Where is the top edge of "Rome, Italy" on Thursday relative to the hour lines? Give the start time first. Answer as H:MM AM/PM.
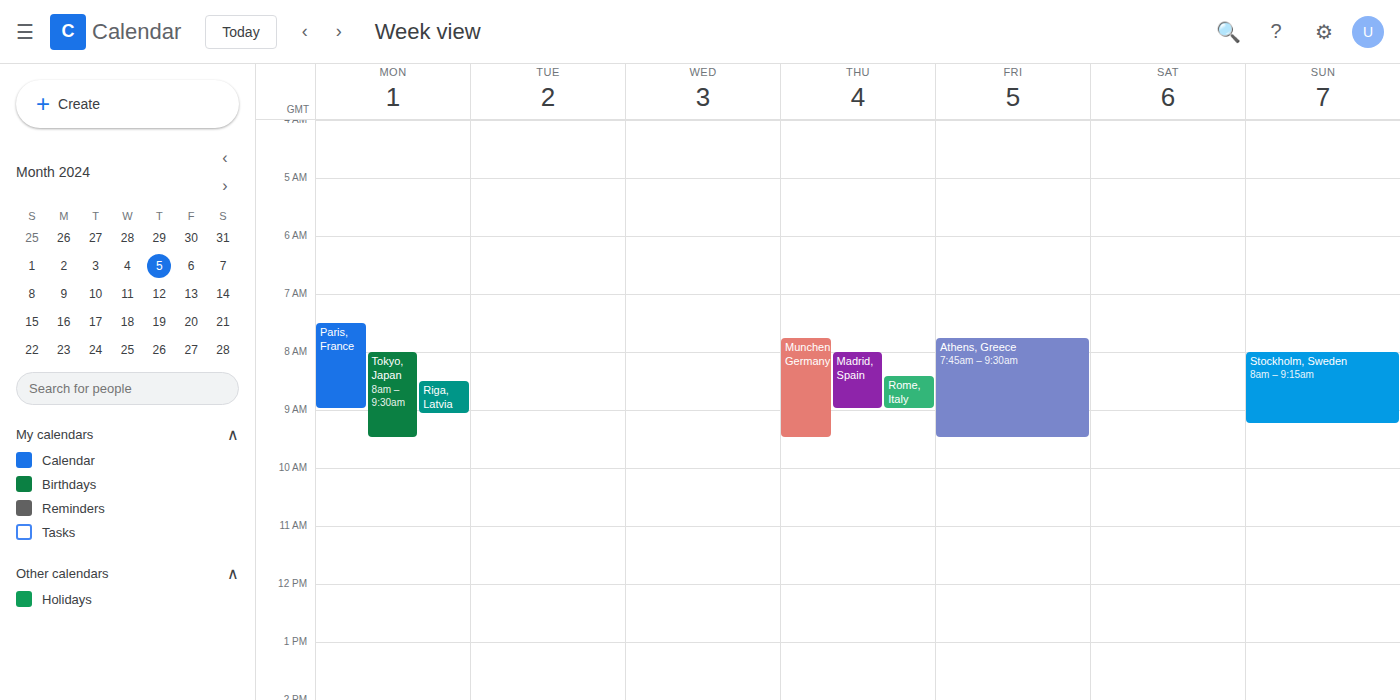
8:25 AM -- neither: 25 minutes below the 8 AM line and 35 minutes above the 9 AM line.